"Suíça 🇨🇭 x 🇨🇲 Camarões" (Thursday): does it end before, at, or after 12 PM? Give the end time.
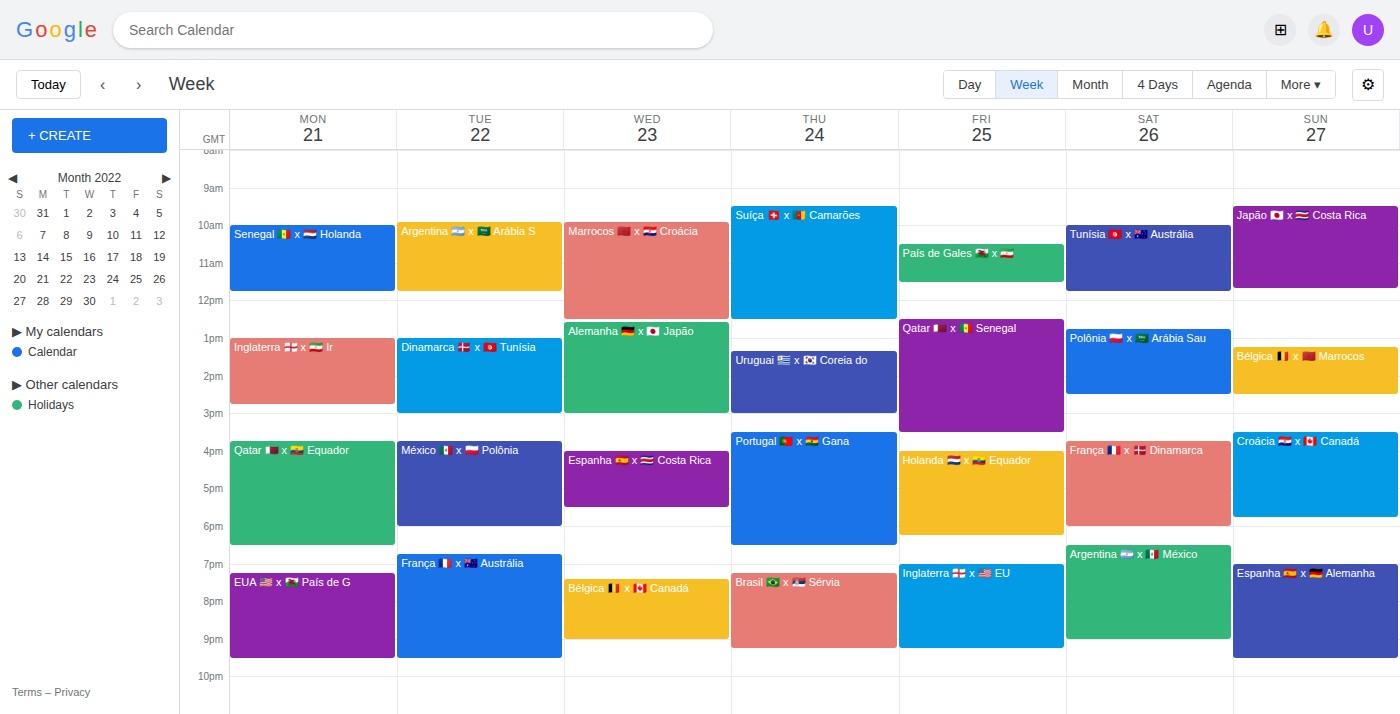
12:30 PM -- after 12 PM, 30 minutes below the 12 PM line.